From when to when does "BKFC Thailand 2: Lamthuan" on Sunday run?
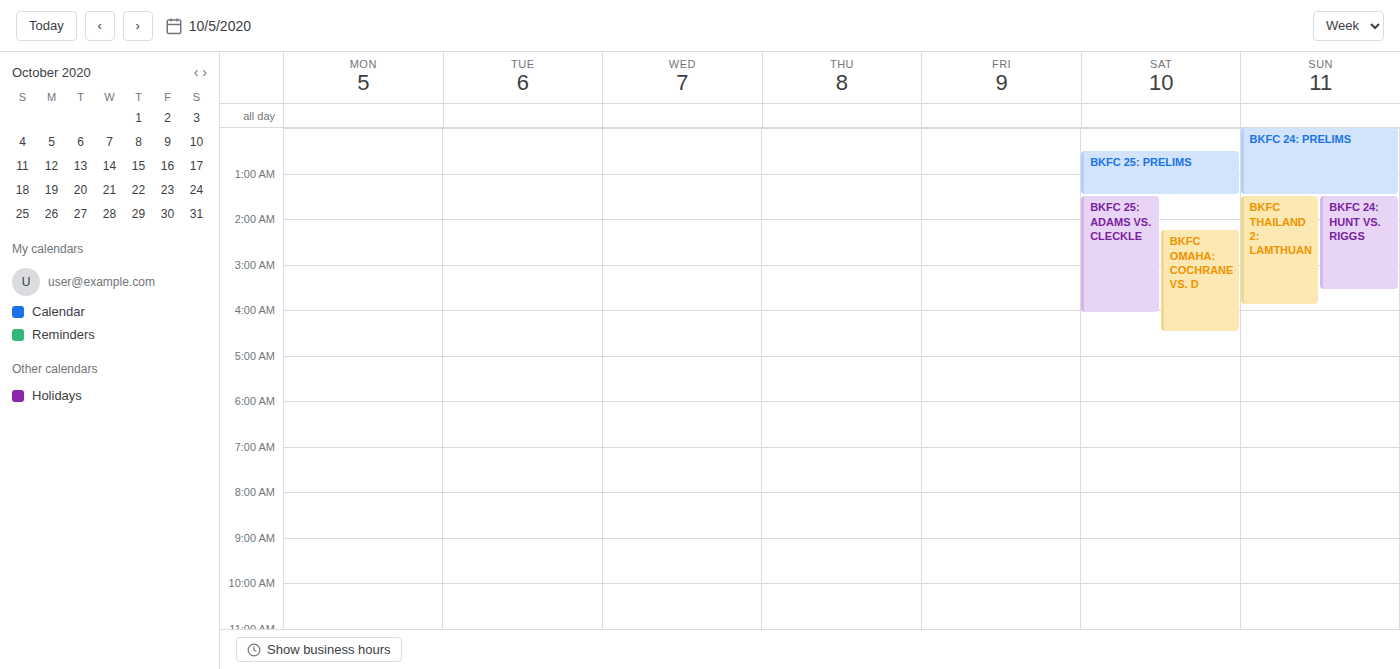
1:30 AM to 3:55 AM